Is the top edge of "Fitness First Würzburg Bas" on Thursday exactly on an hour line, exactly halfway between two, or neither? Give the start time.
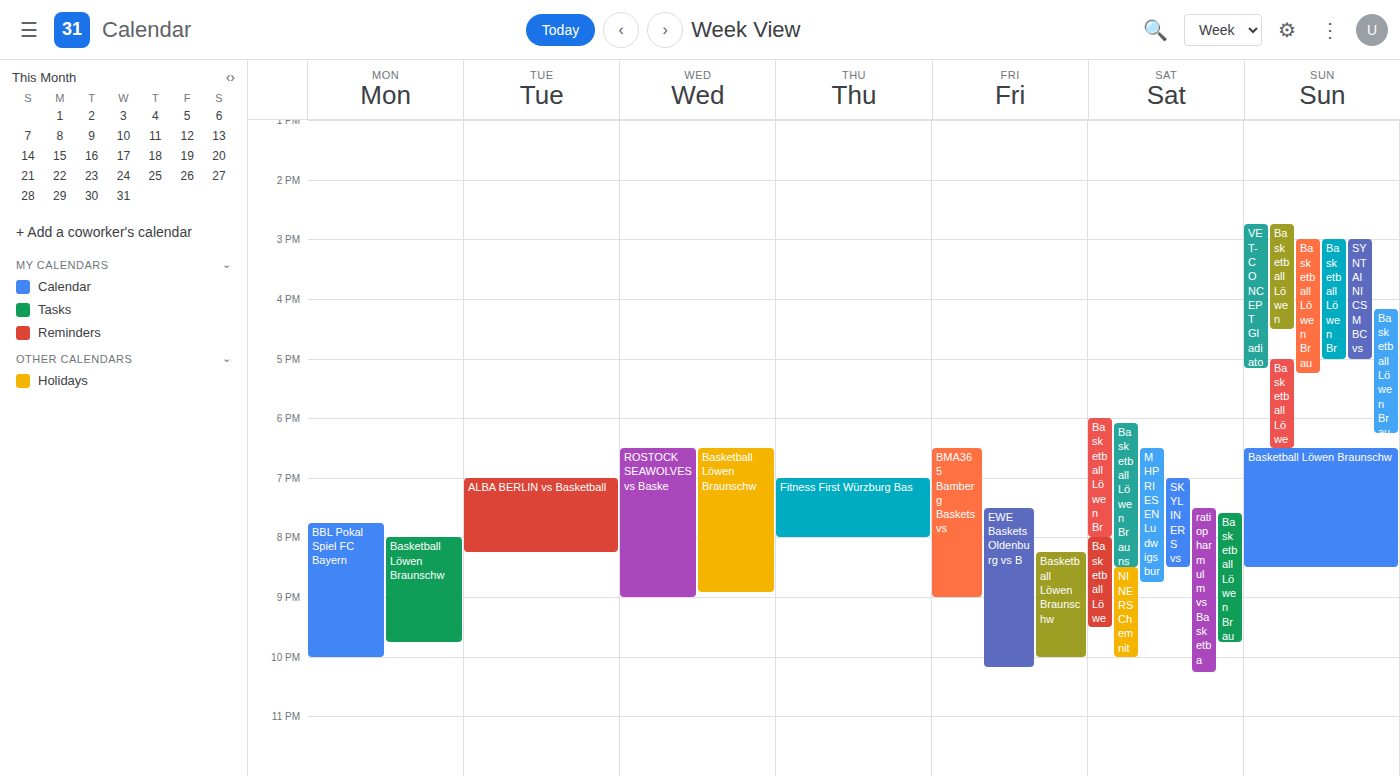
7:00 PM -- exactly on the 7 PM line.